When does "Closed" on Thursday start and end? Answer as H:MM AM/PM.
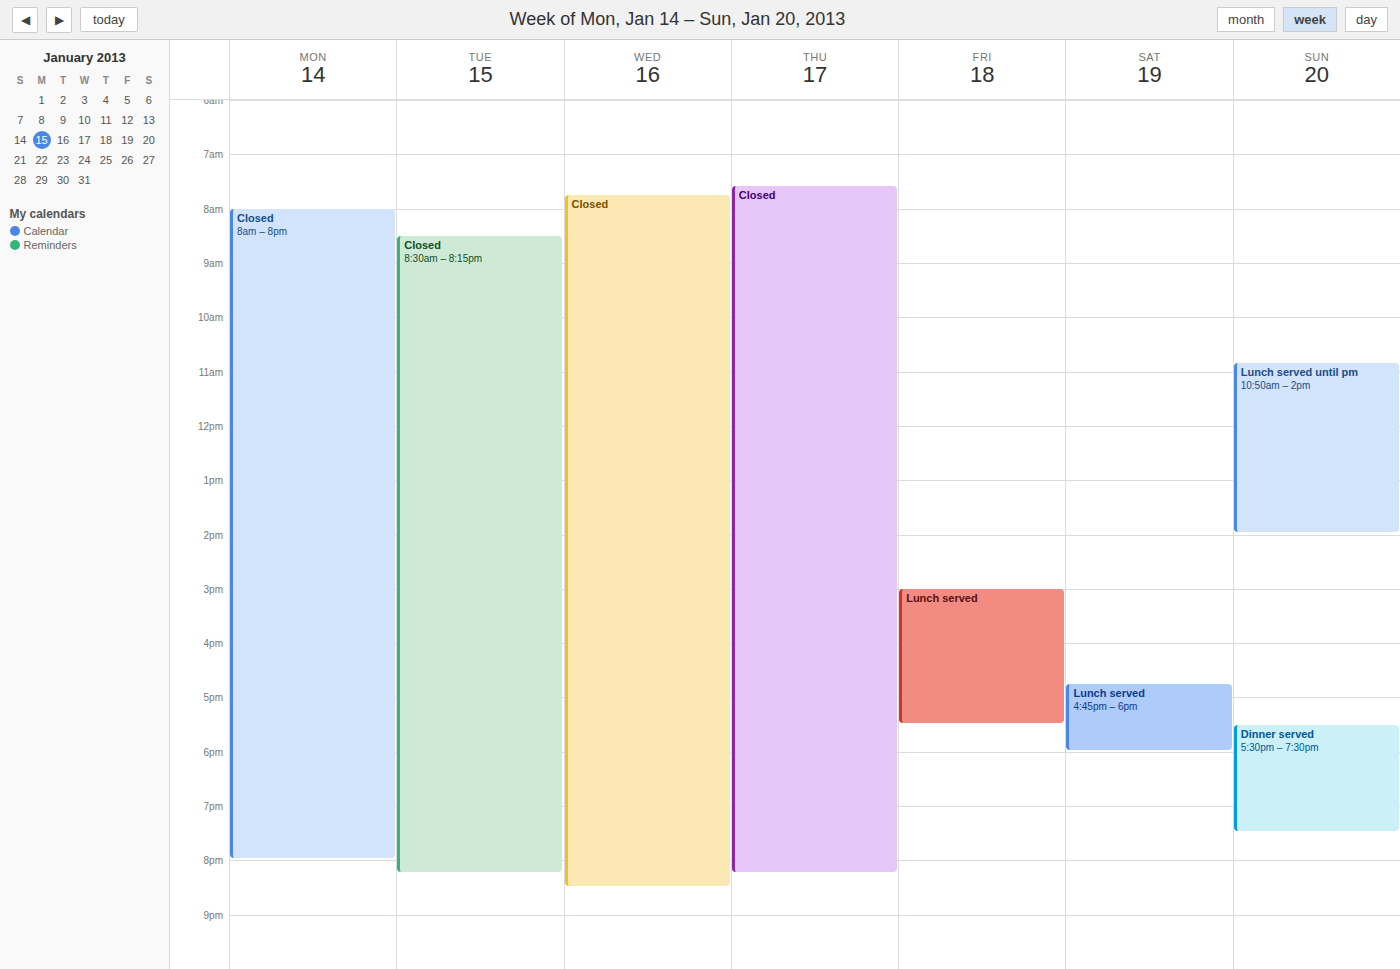
7:35 AM to 8:15 PM